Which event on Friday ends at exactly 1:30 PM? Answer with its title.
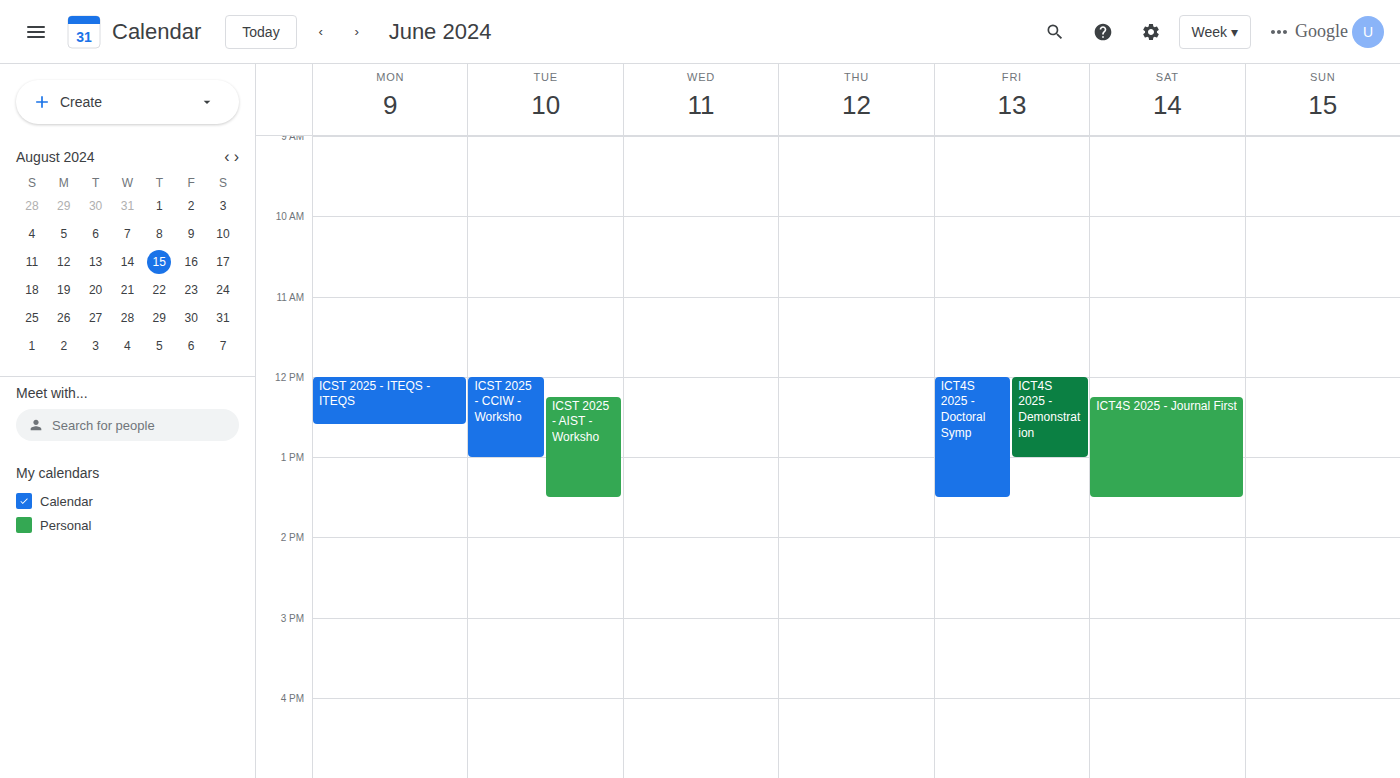
"ICT4S 2025 - Doctoral Symp"